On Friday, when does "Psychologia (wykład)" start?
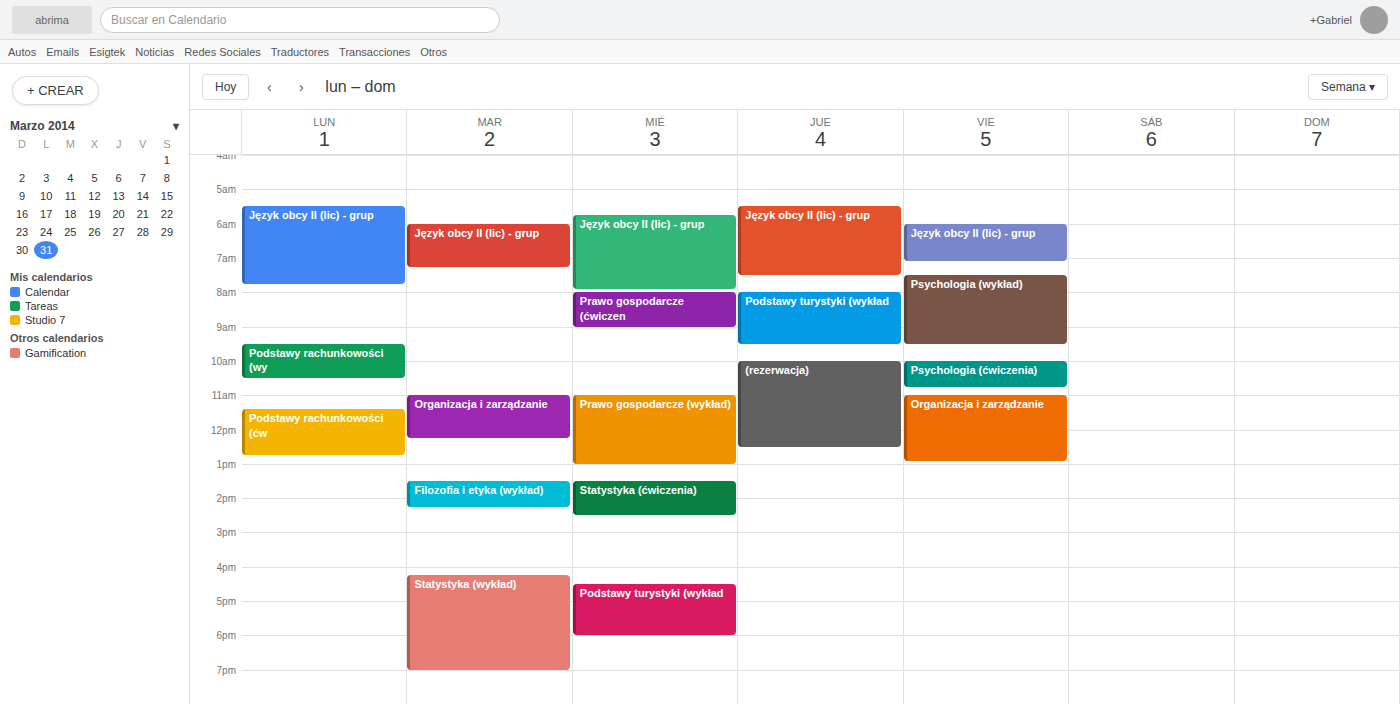
07:30